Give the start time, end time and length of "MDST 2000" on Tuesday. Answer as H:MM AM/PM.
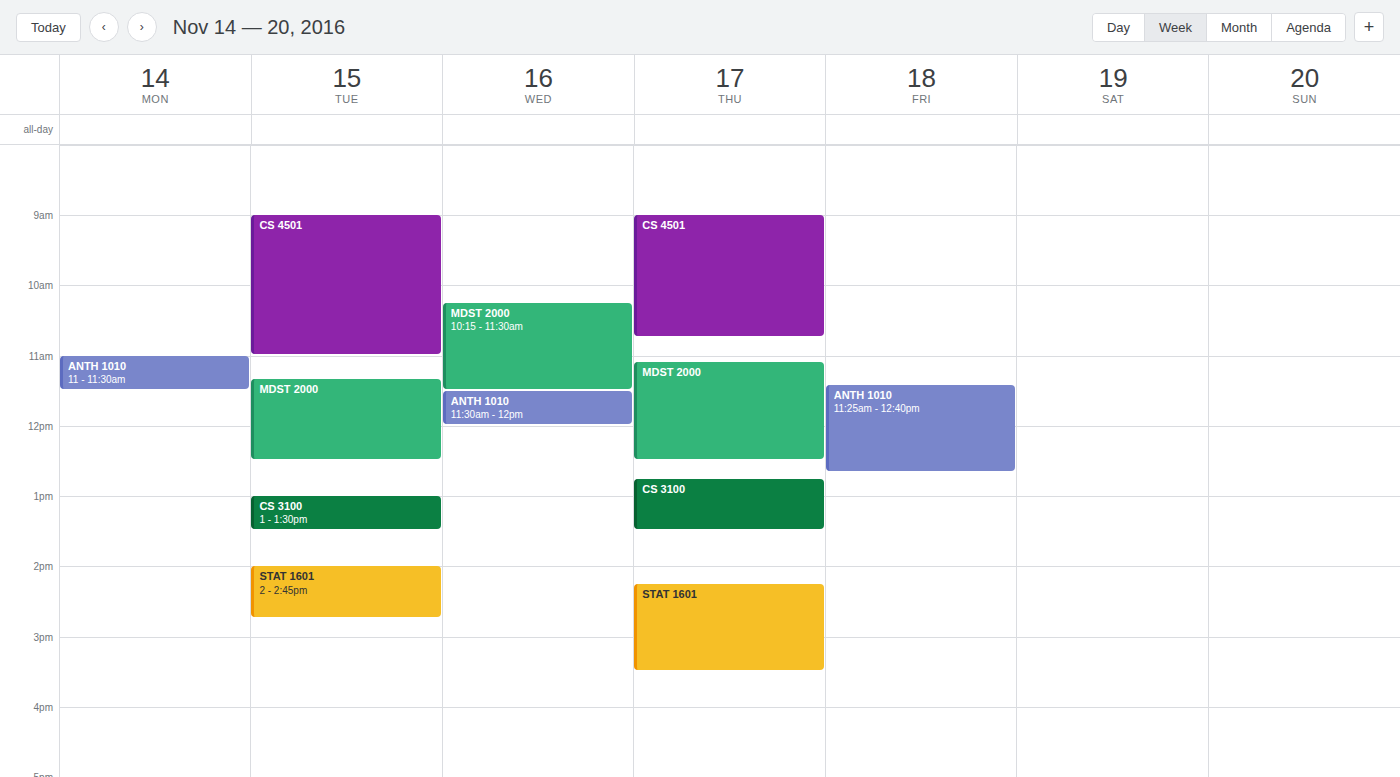
11:20 AM to 12:30 PM, 1 hour 10 minutes